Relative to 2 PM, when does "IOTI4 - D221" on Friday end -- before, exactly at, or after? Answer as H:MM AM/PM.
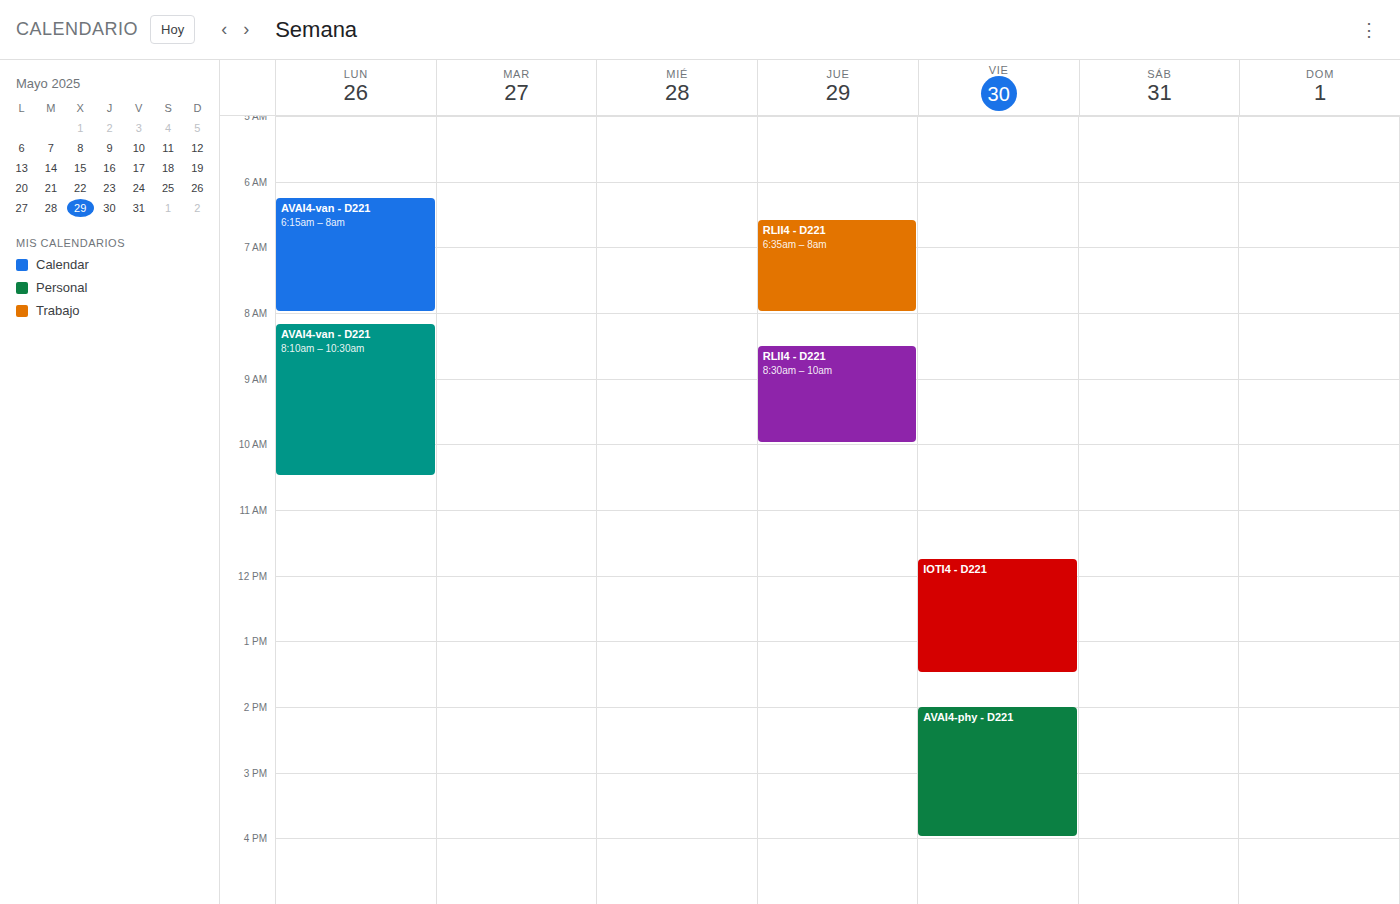
1:30 PM -- before 2 PM, 30 minutes above the 2 PM line.